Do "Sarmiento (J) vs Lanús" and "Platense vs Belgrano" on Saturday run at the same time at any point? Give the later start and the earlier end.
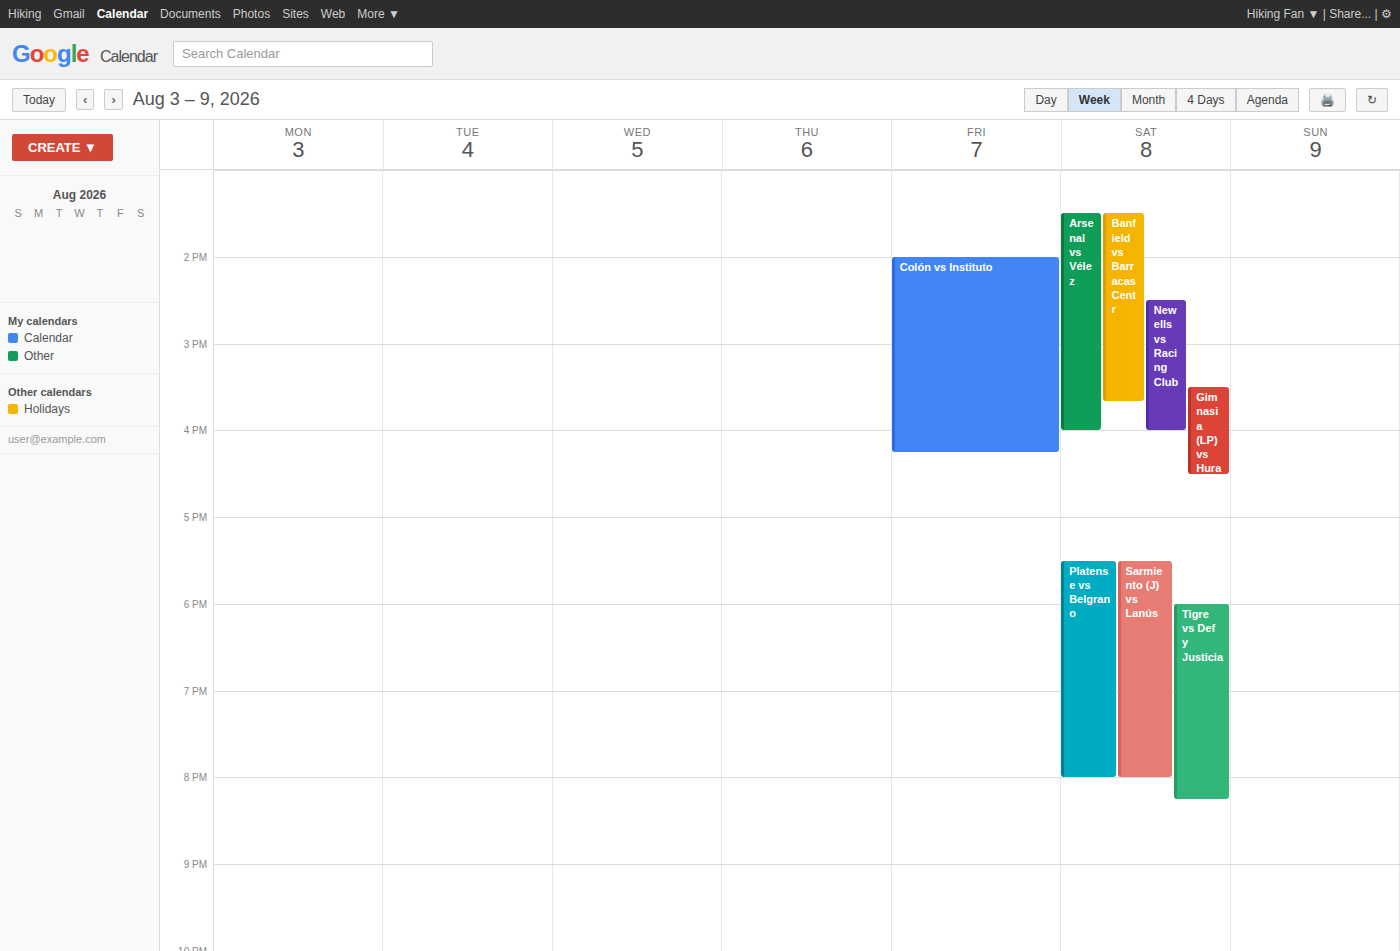
"Platense vs Belgrano" runs 5:30 PM to 8:00 PM, inside "Sarmiento (J) vs Lanús" -- they overlap.